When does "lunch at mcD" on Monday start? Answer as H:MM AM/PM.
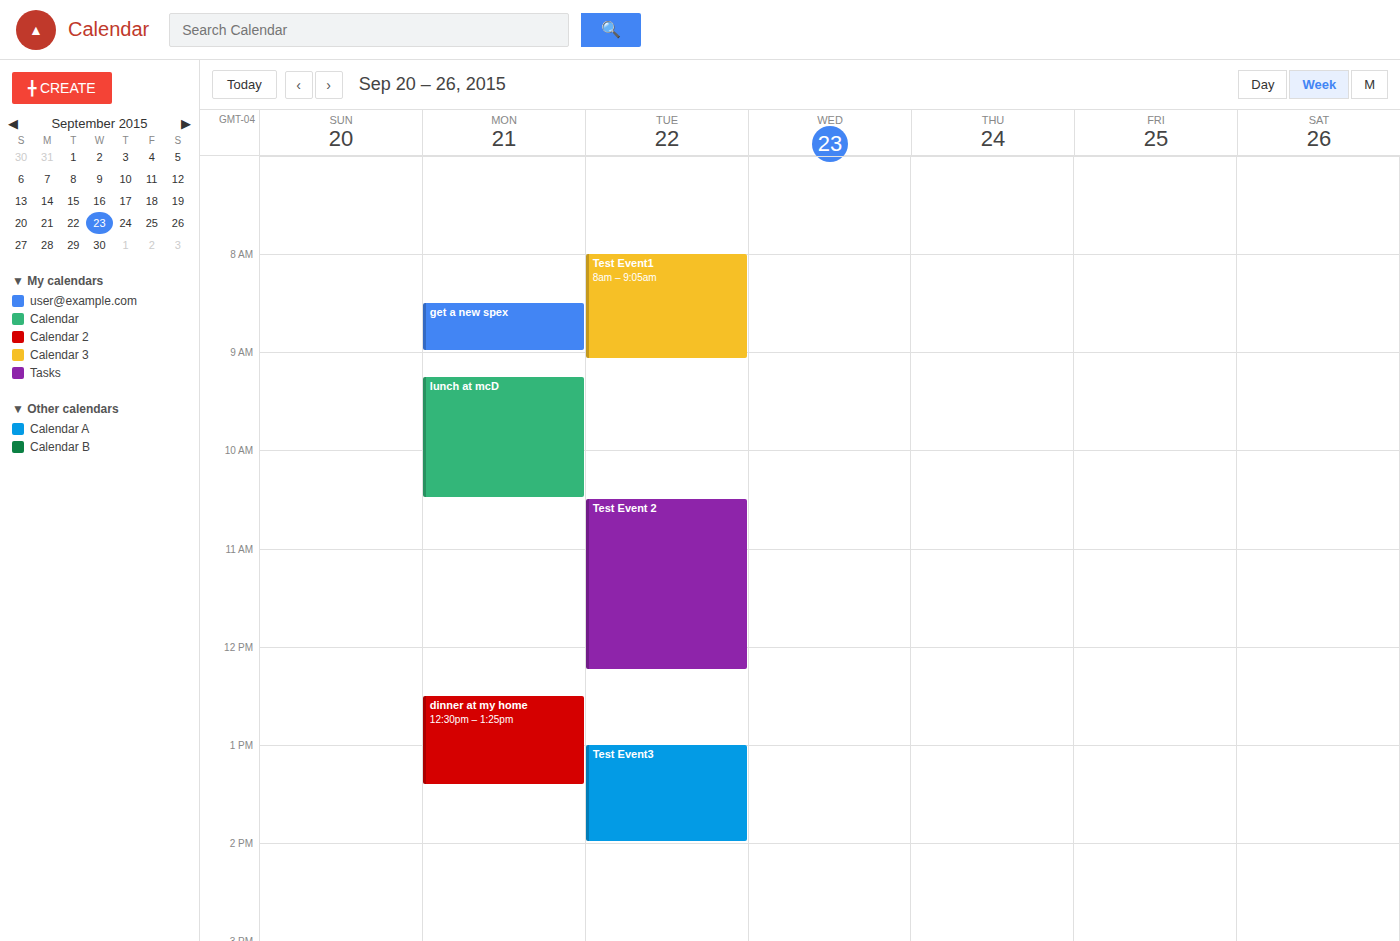
9:15 AM